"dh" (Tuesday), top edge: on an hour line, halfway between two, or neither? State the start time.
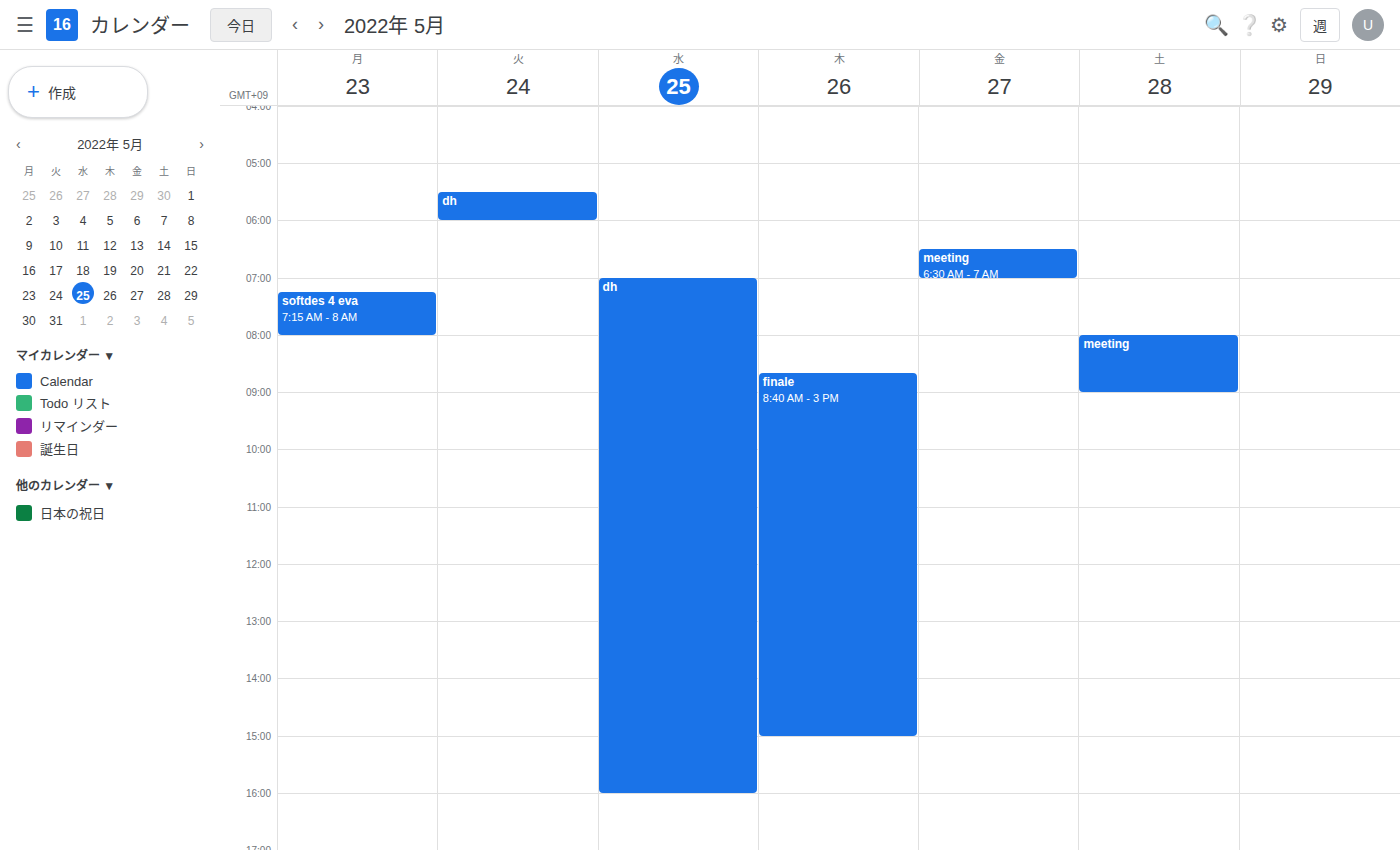
05:30 -- halfway between the 05:00 and 06:00 lines.